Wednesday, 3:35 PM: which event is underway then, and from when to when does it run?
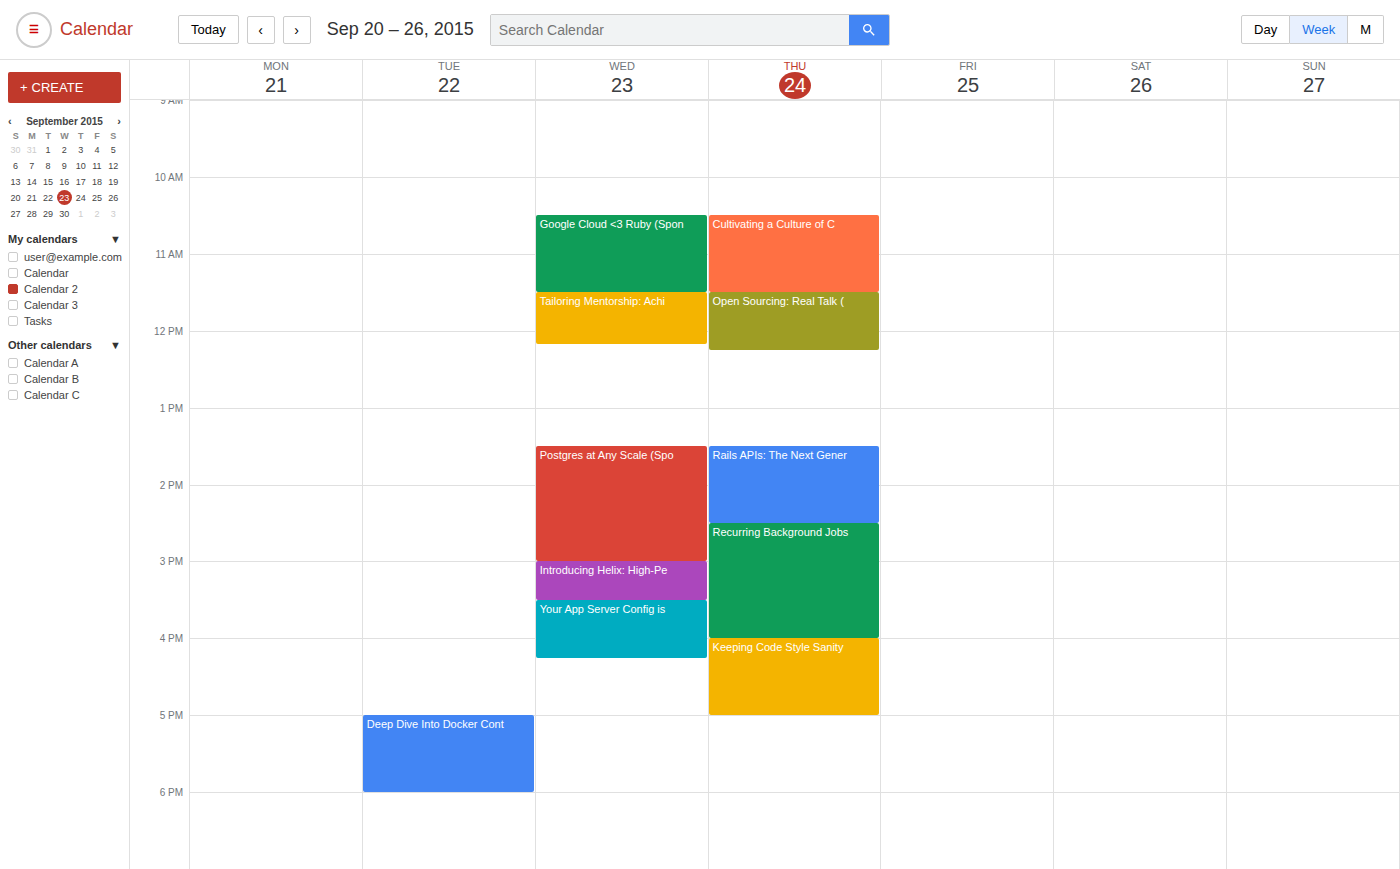
"Your App Server Config is", 3:30 PM to 4:15 PM